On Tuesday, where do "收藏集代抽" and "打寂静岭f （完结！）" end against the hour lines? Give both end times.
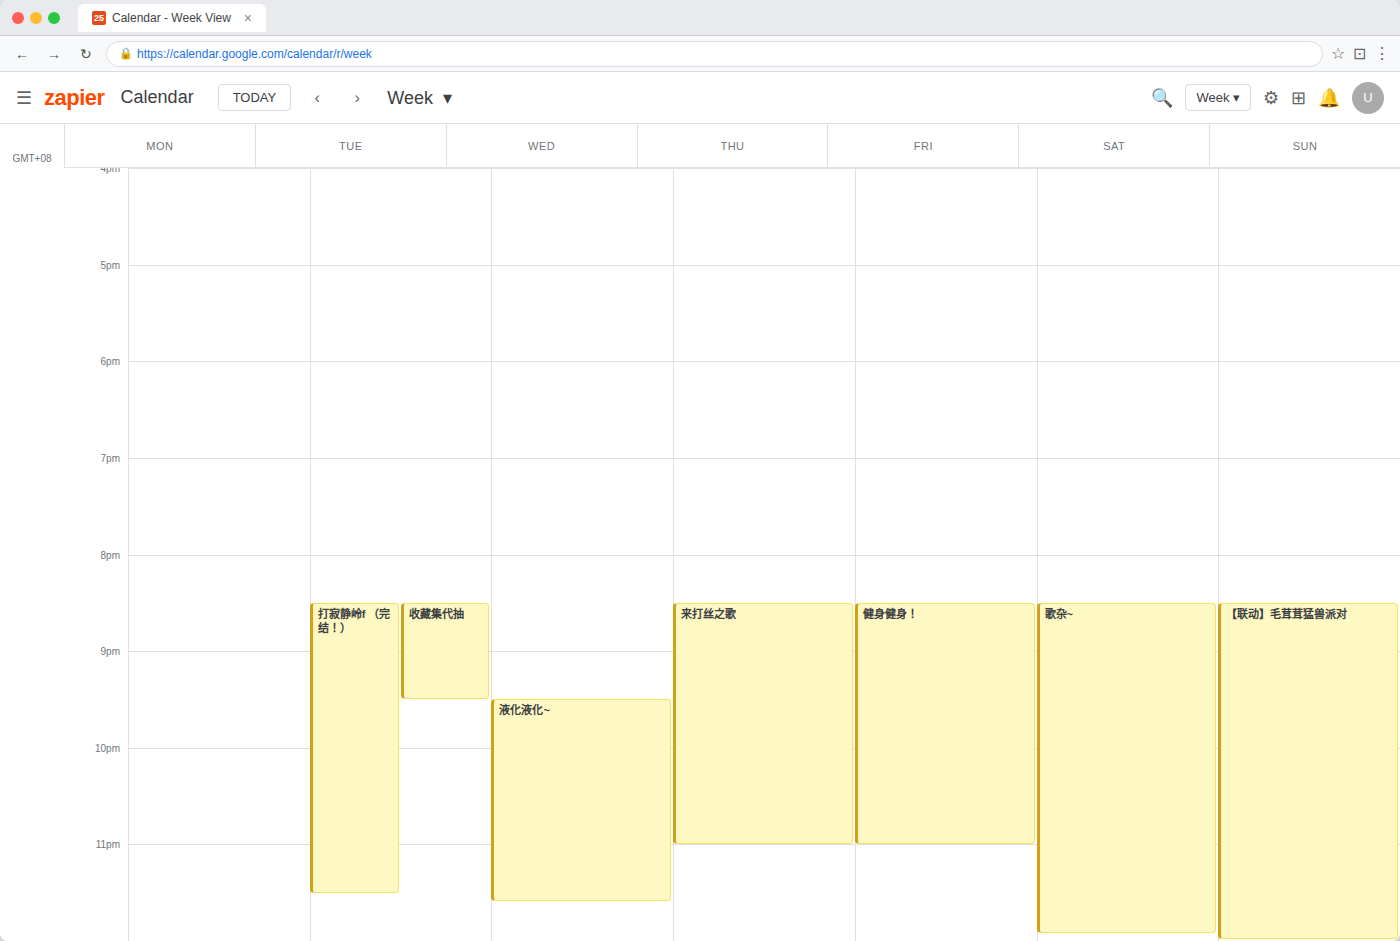
"收藏集代抽": 9:30 PM, halfway between the 9 PM and 10 PM lines. "打寂静岭f （完结！）": 11:30 PM, halfway between the 11 PM and 12 AM lines.